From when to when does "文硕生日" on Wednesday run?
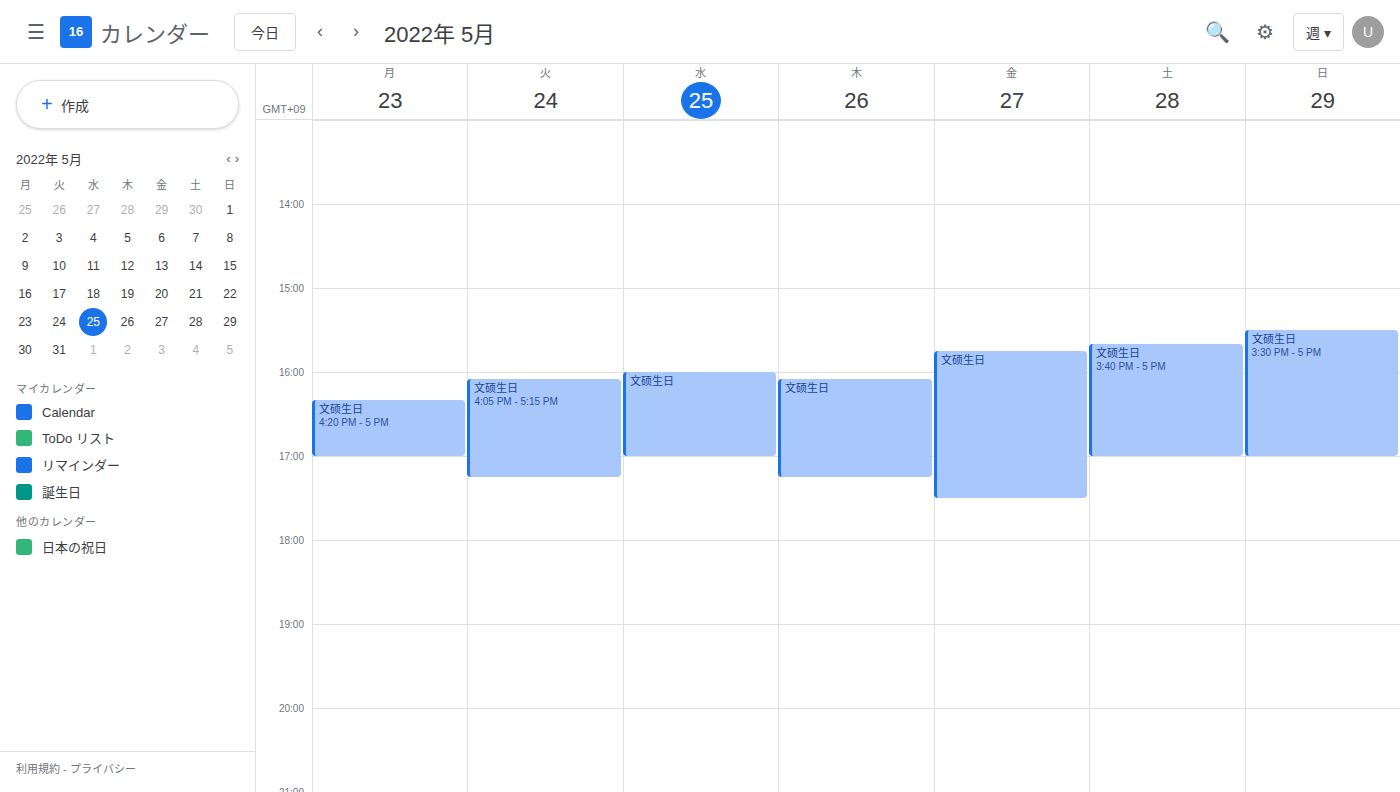
4:00 PM to 5:00 PM